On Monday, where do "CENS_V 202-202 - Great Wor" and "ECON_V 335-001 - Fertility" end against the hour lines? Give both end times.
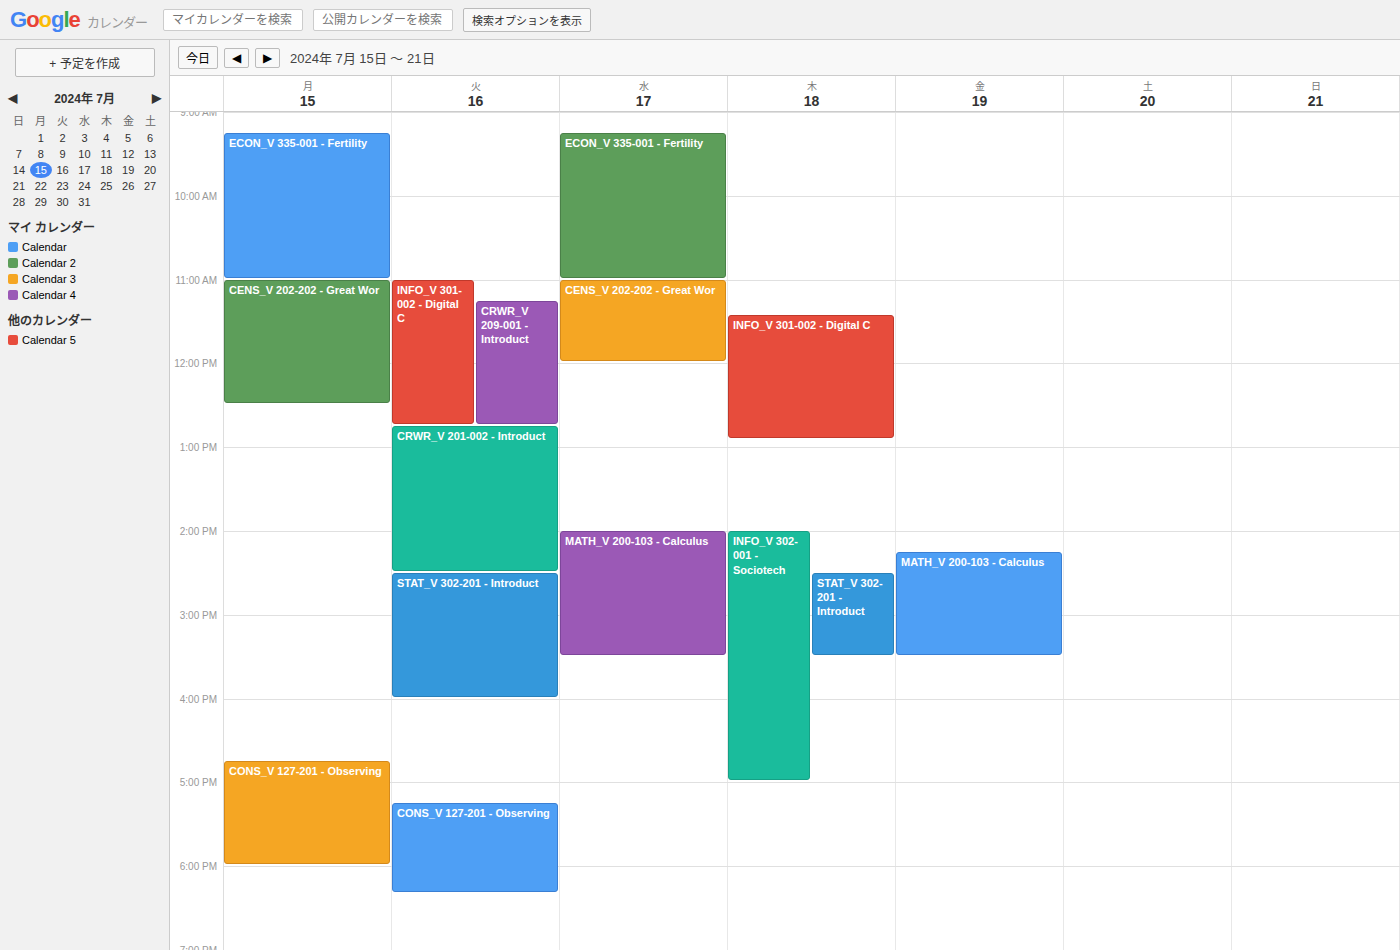
"CENS_V 202-202 - Great Wor": 12:30 PM, halfway between the 12 PM and 1 PM lines. "ECON_V 335-001 - Fertility": 11:00 AM, exactly on the 11 AM line.